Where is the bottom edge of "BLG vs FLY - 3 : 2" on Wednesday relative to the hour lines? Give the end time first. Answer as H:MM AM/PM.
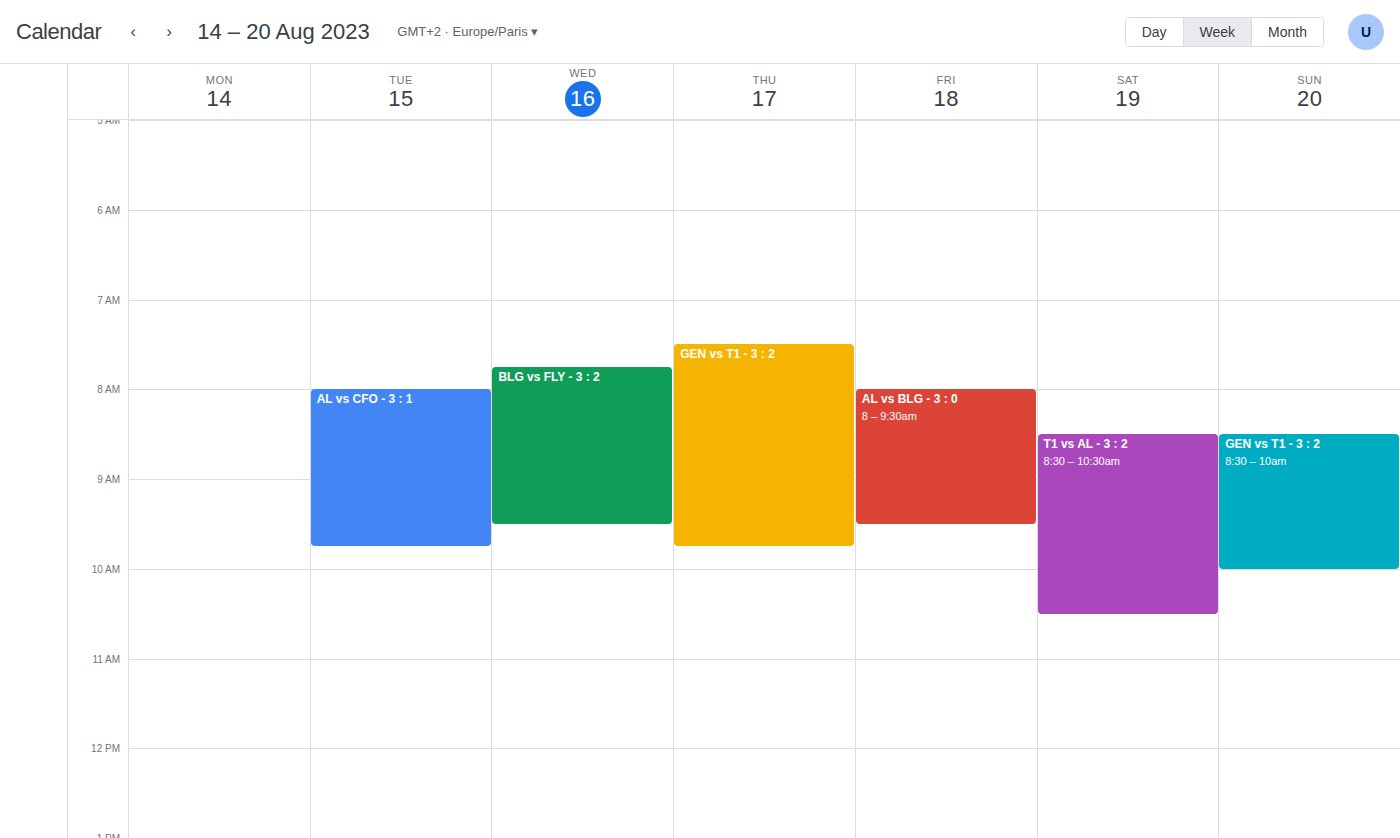
9:30 AM -- halfway between the 9 AM and 10 AM lines.